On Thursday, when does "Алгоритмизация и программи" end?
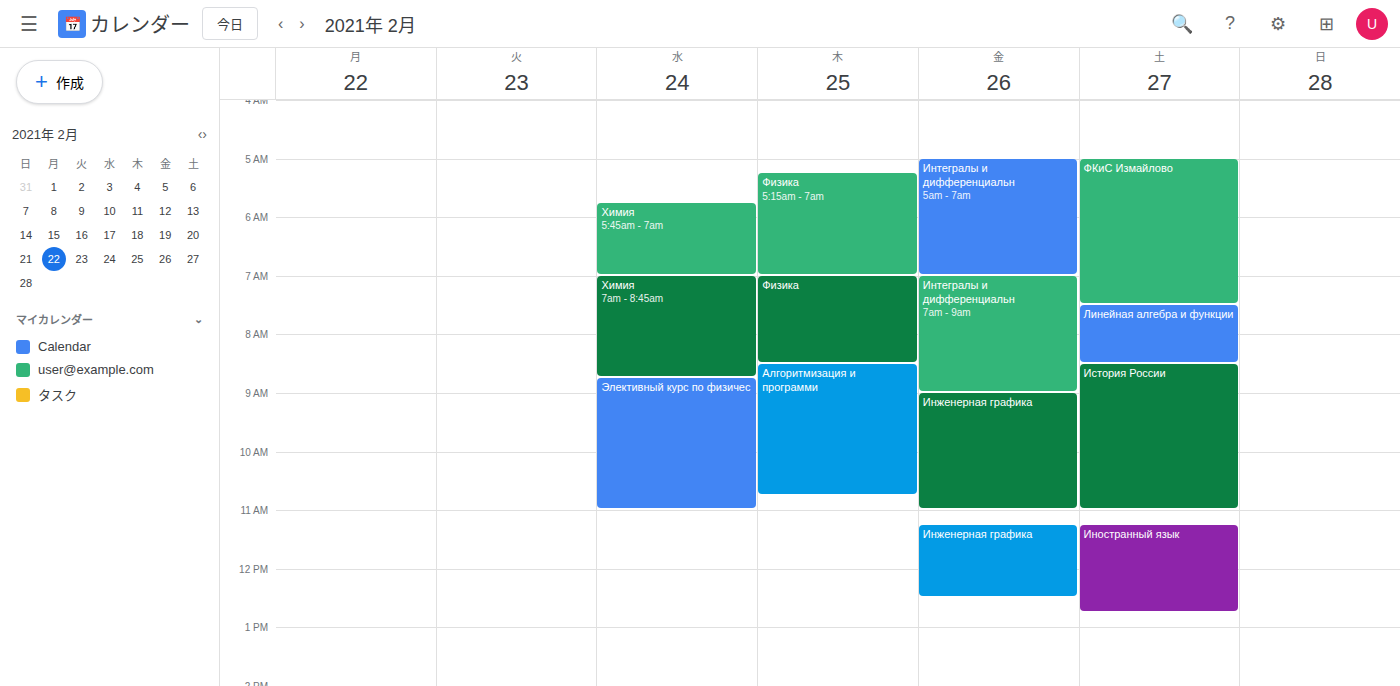
10:45